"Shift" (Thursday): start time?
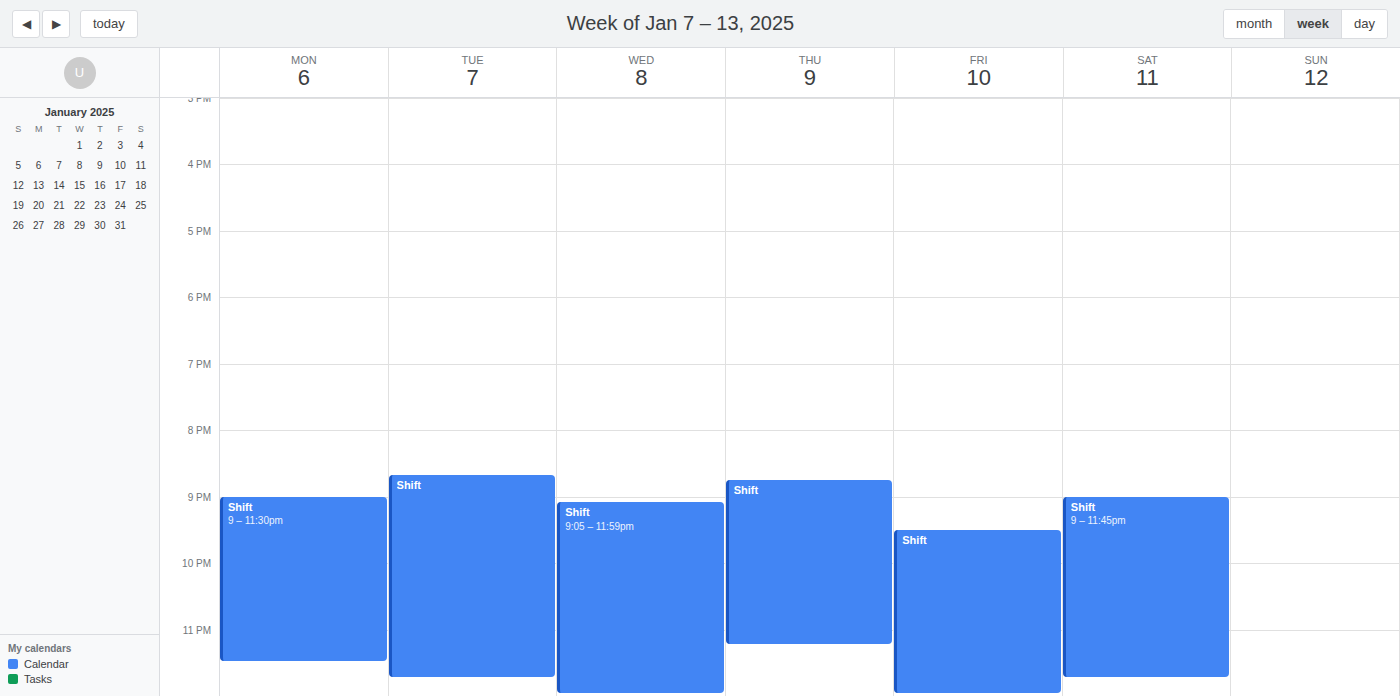
20:45